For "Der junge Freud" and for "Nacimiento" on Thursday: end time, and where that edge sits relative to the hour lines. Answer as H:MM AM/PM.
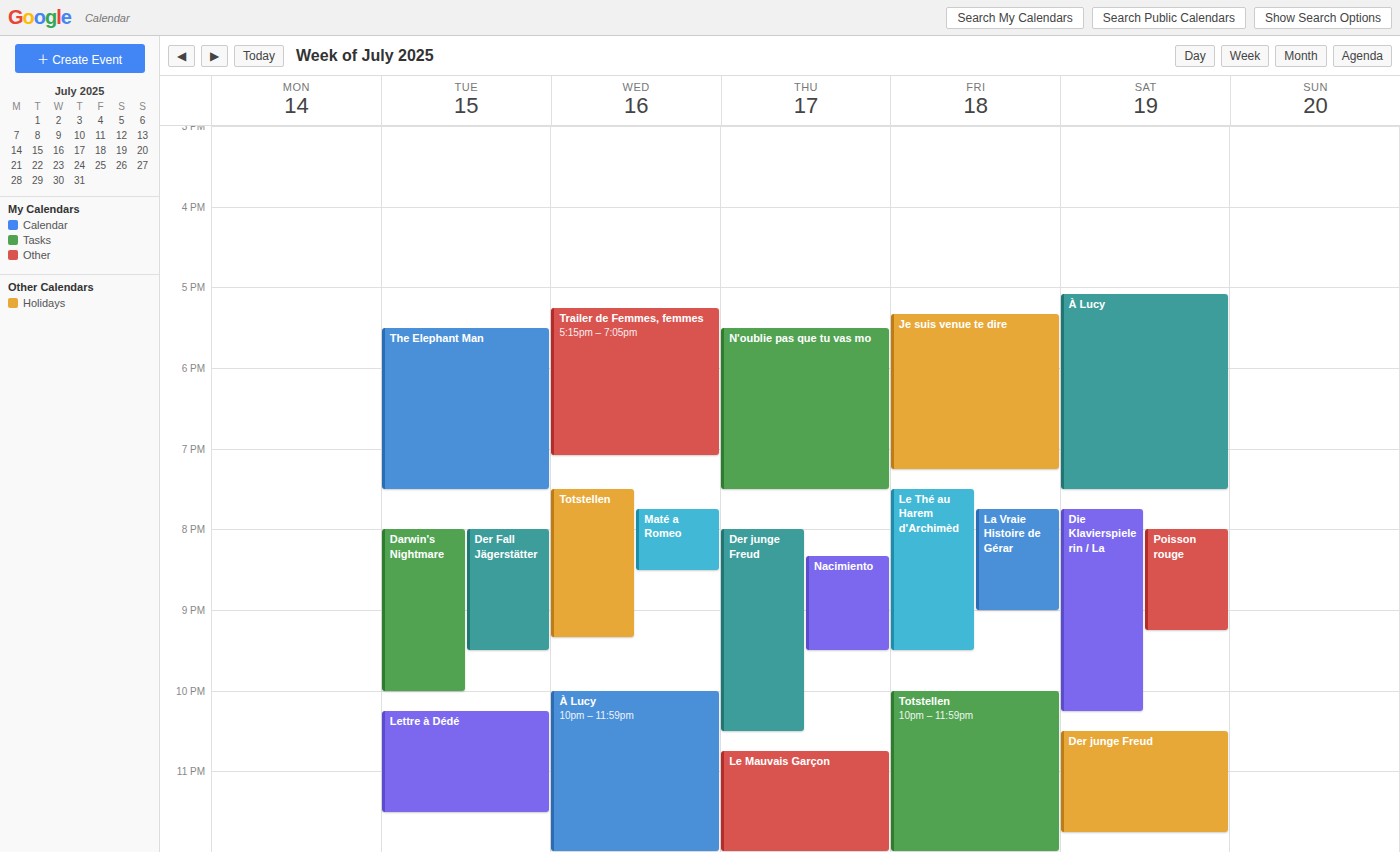
"Der junge Freud": 10:30 PM, halfway between the 10 PM and 11 PM lines. "Nacimiento": 9:30 PM, halfway between the 9 PM and 10 PM lines.